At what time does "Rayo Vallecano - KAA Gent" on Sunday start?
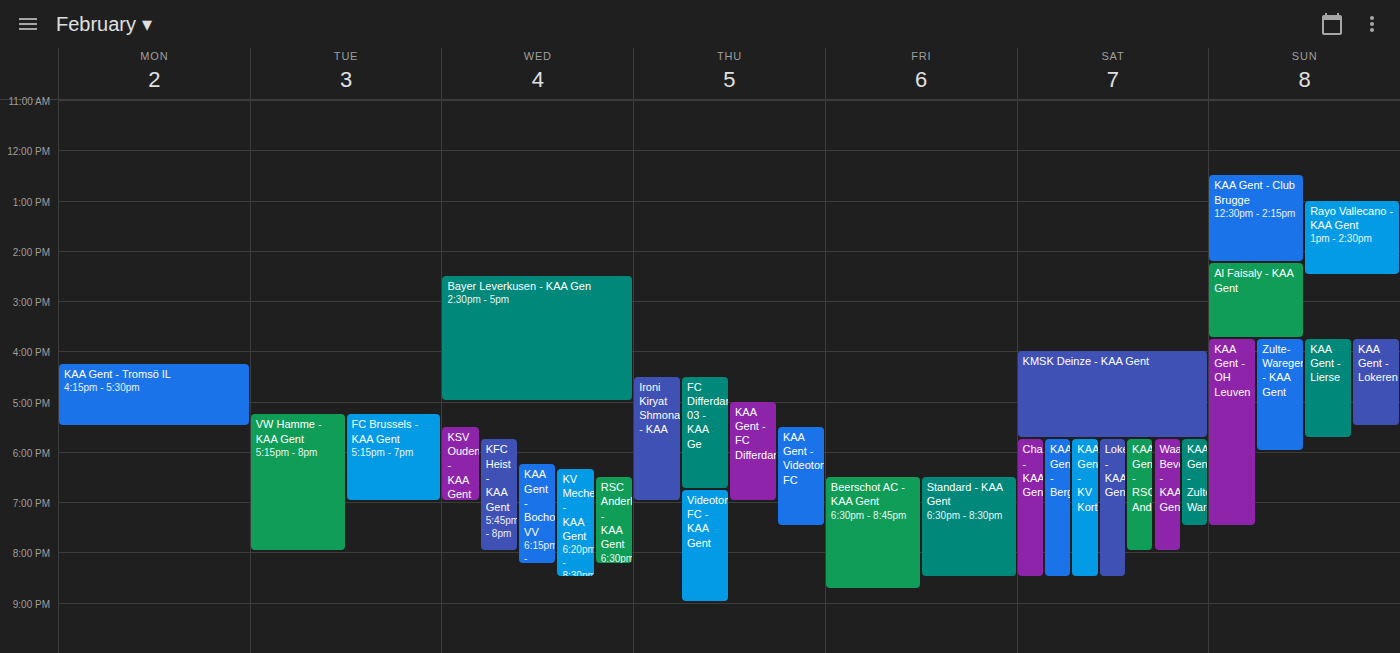
1:00 PM